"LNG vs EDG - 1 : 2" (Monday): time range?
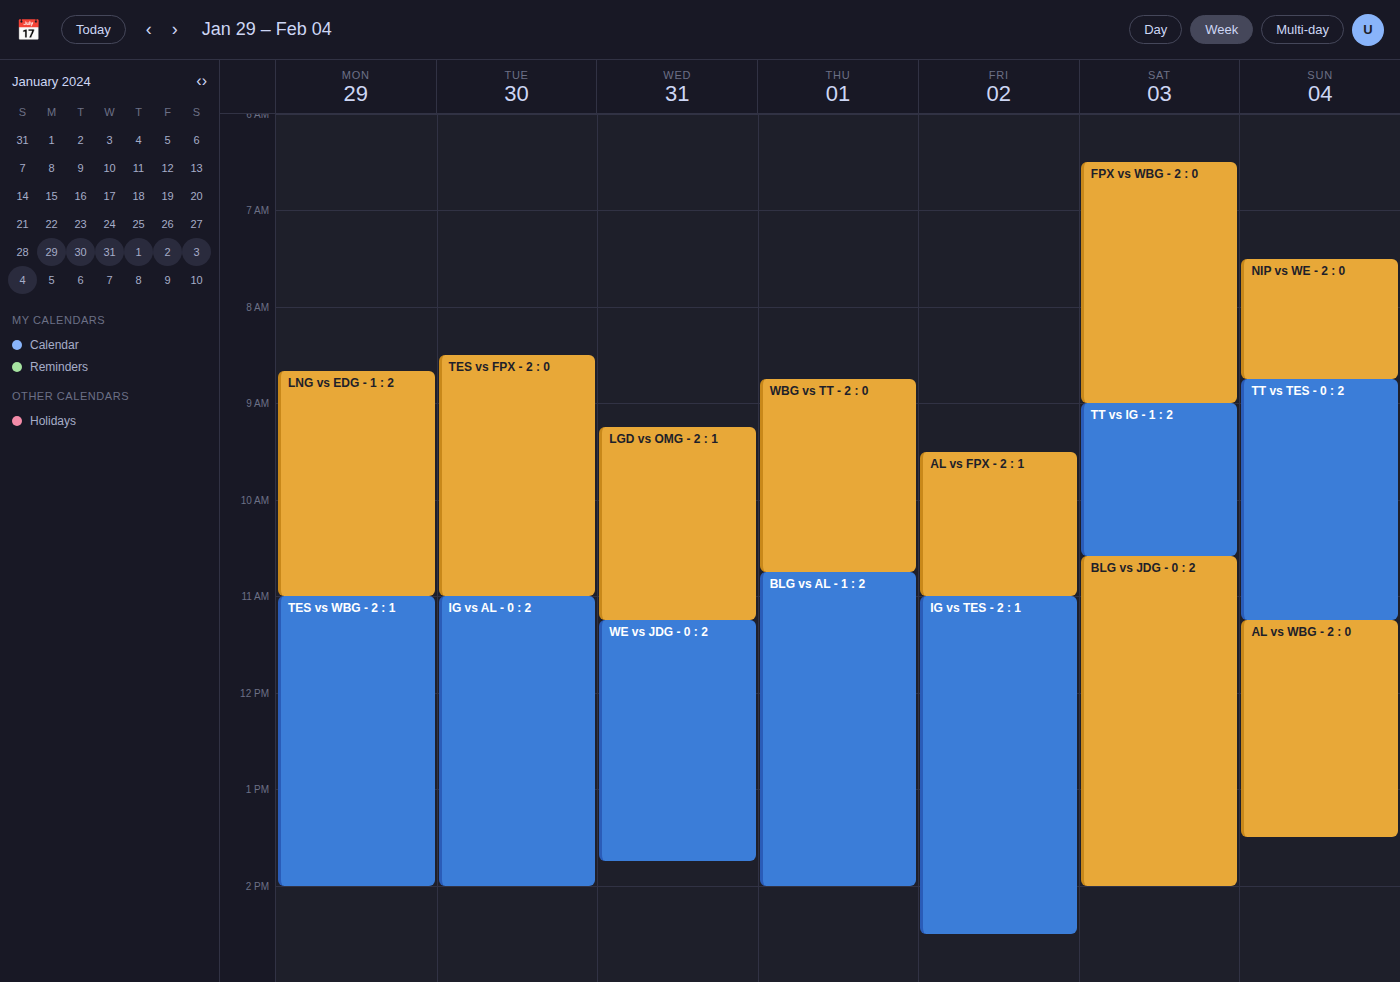
8:40 AM to 11:00 AM